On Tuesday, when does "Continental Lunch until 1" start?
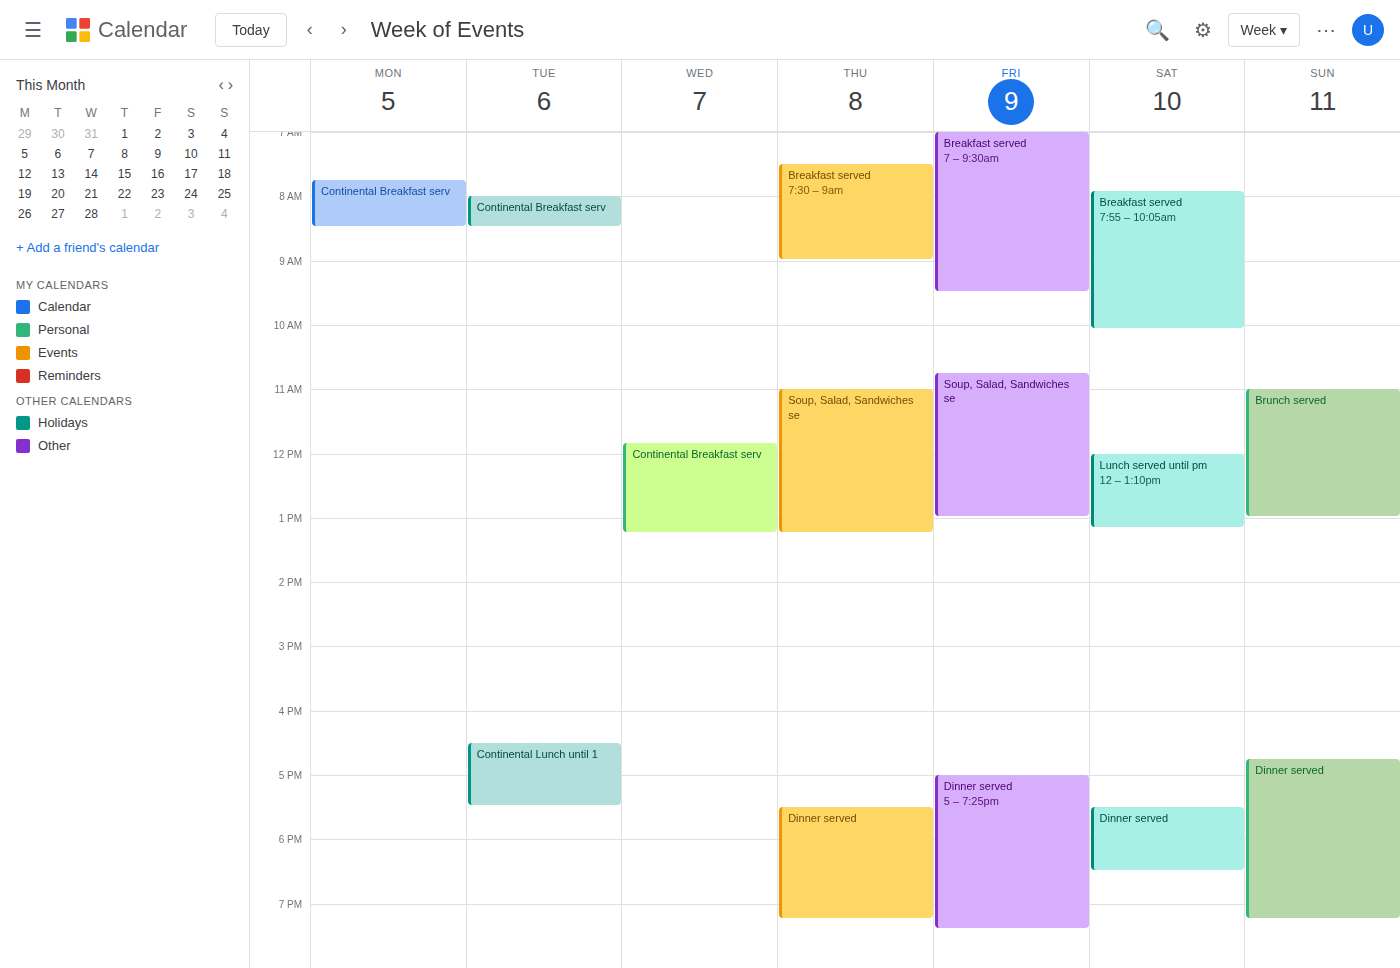
4:30 PM